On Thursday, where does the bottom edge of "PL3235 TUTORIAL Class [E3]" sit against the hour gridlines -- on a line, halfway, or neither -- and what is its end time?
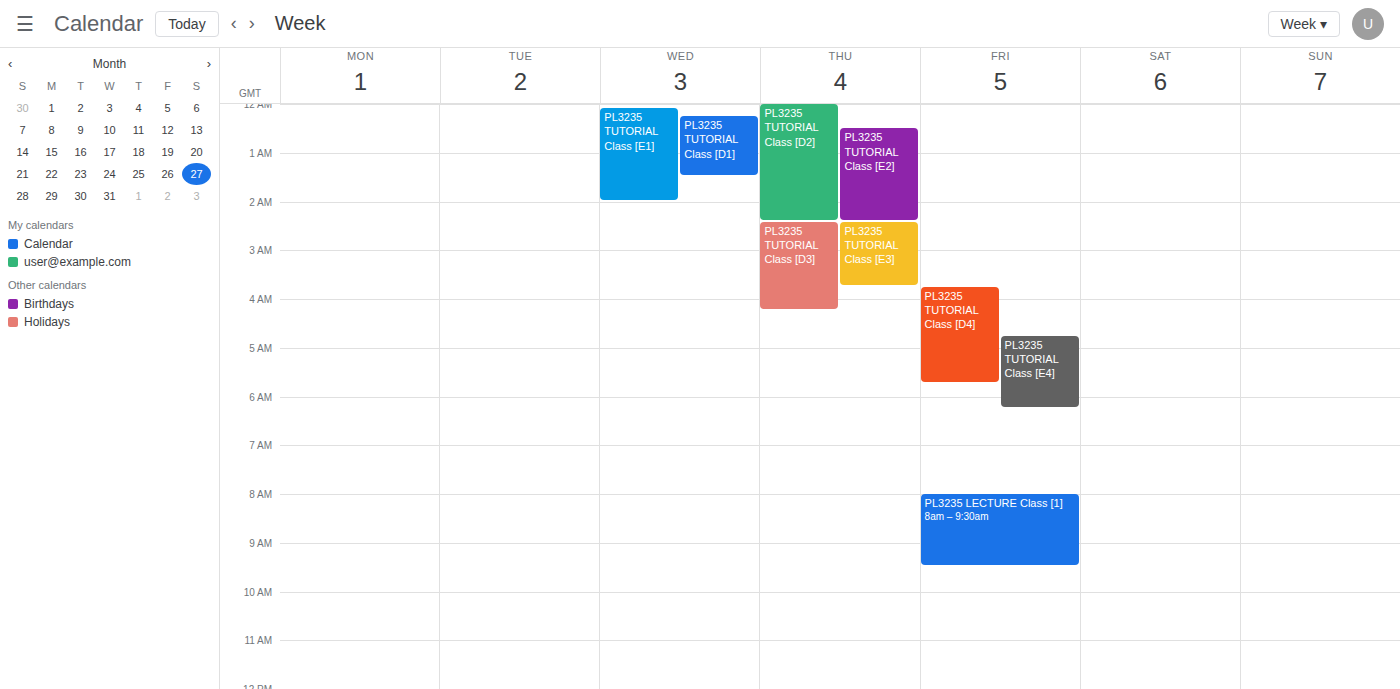
3:45 AM -- neither: three quarters of the way from the 3 AM line to the 4 AM line.